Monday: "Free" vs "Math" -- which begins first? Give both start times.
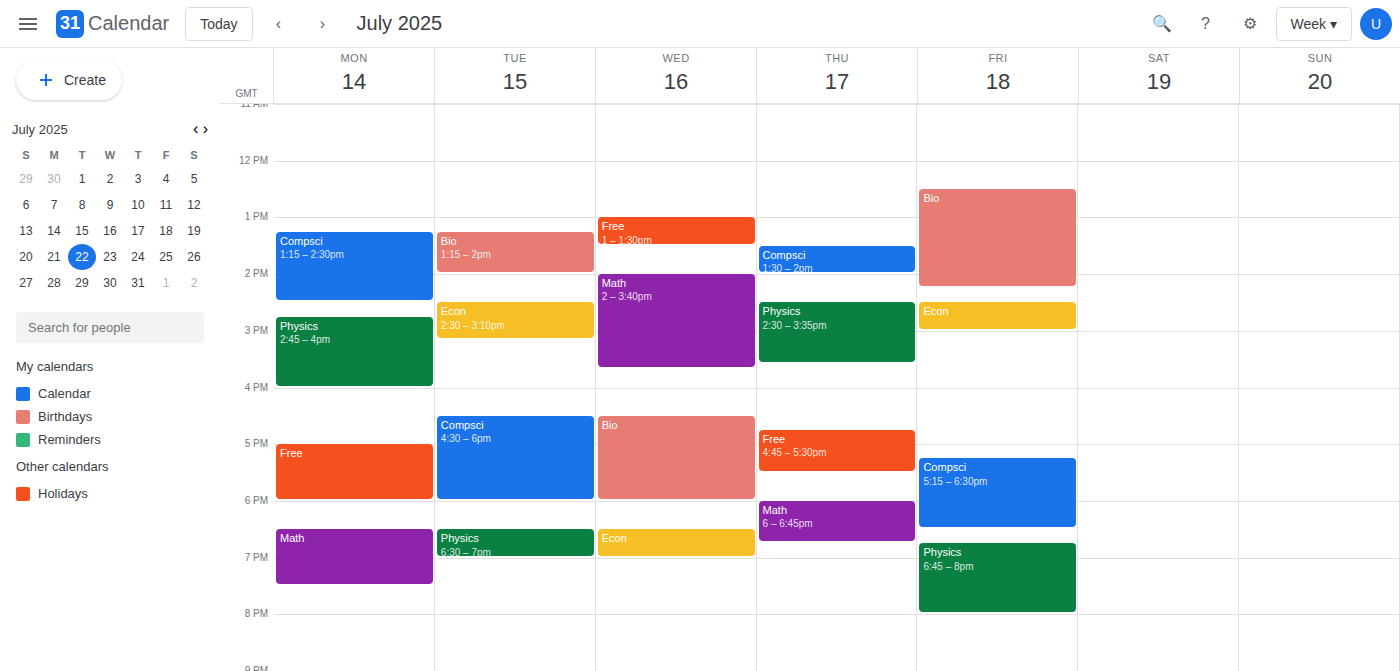
"Free" 17:00; "Math" 18:30.